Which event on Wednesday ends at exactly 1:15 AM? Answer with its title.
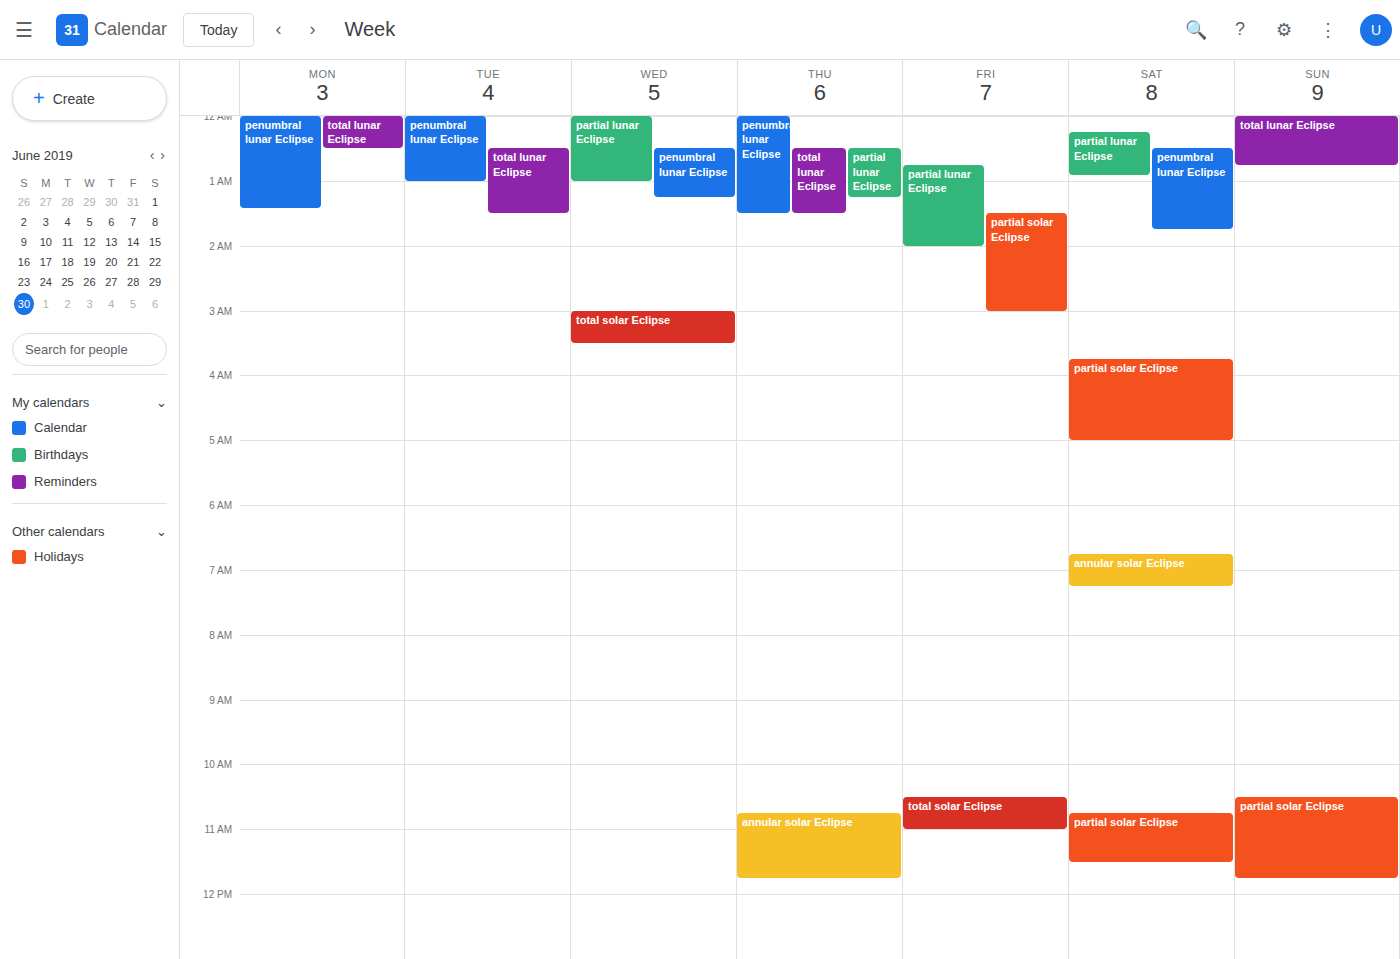
"penumbral lunar Eclipse"